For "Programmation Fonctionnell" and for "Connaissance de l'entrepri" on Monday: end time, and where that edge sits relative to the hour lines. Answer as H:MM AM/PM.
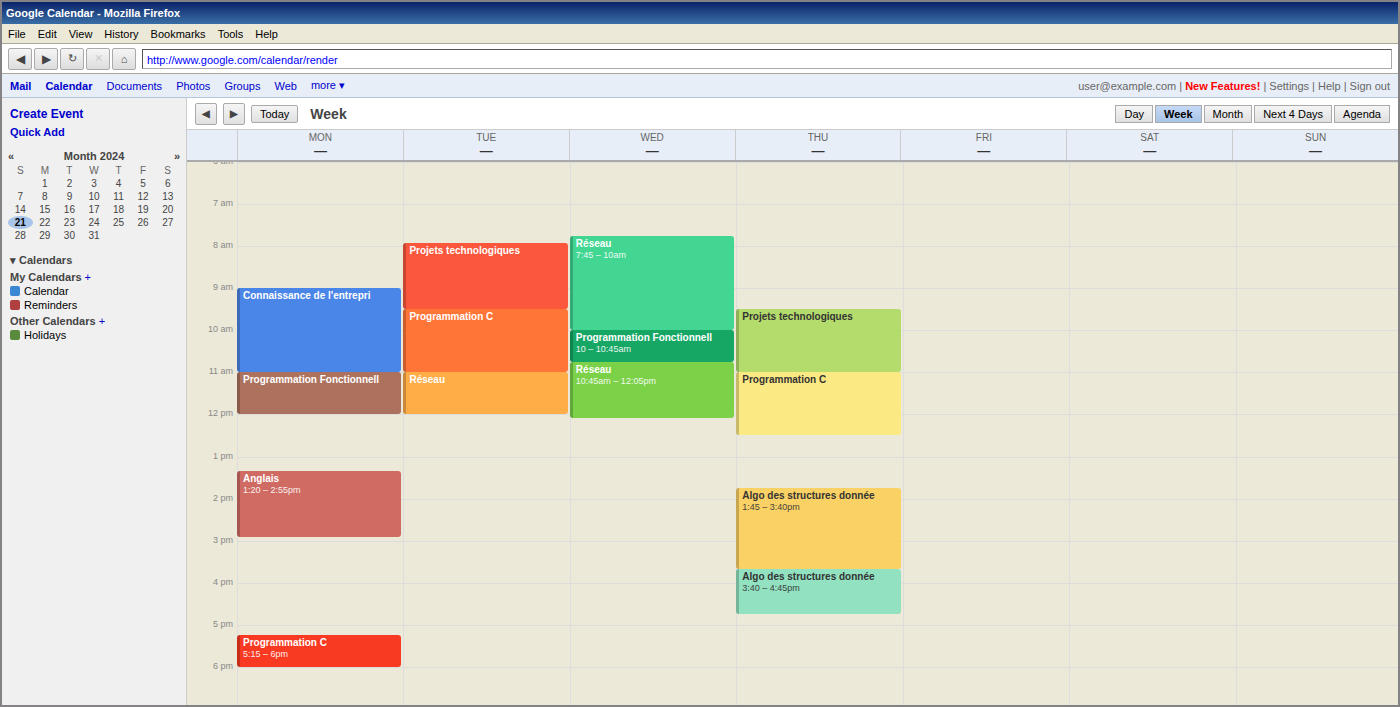
"Programmation Fonctionnell": 12:00 PM, exactly on the 12 PM line. "Connaissance de l'entrepri": 11:00 AM, exactly on the 11 AM line.